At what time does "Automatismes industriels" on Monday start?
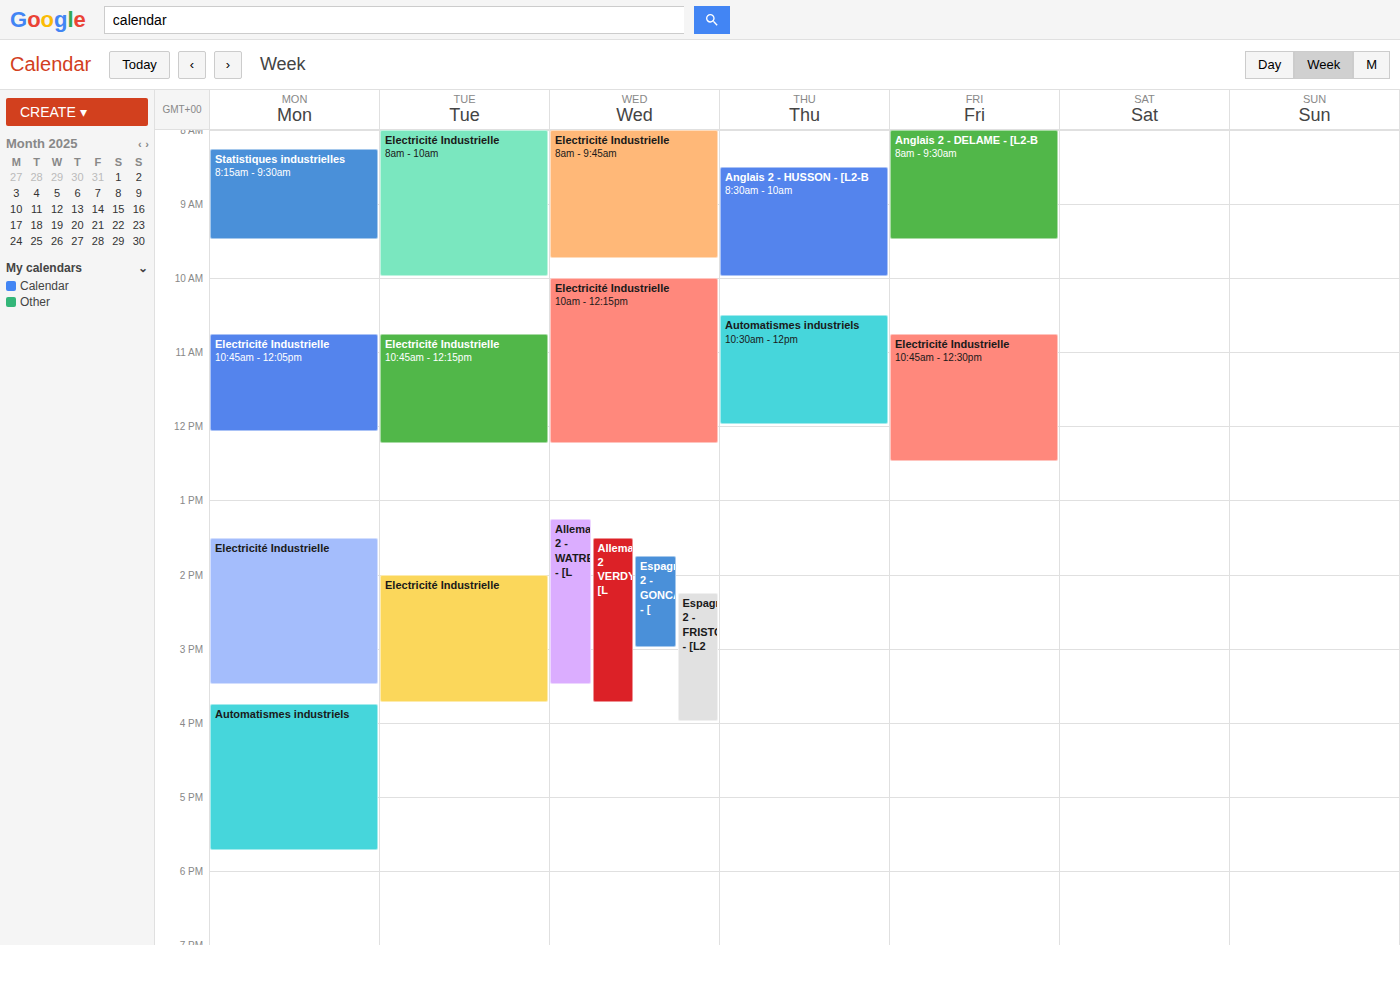
3:45 PM